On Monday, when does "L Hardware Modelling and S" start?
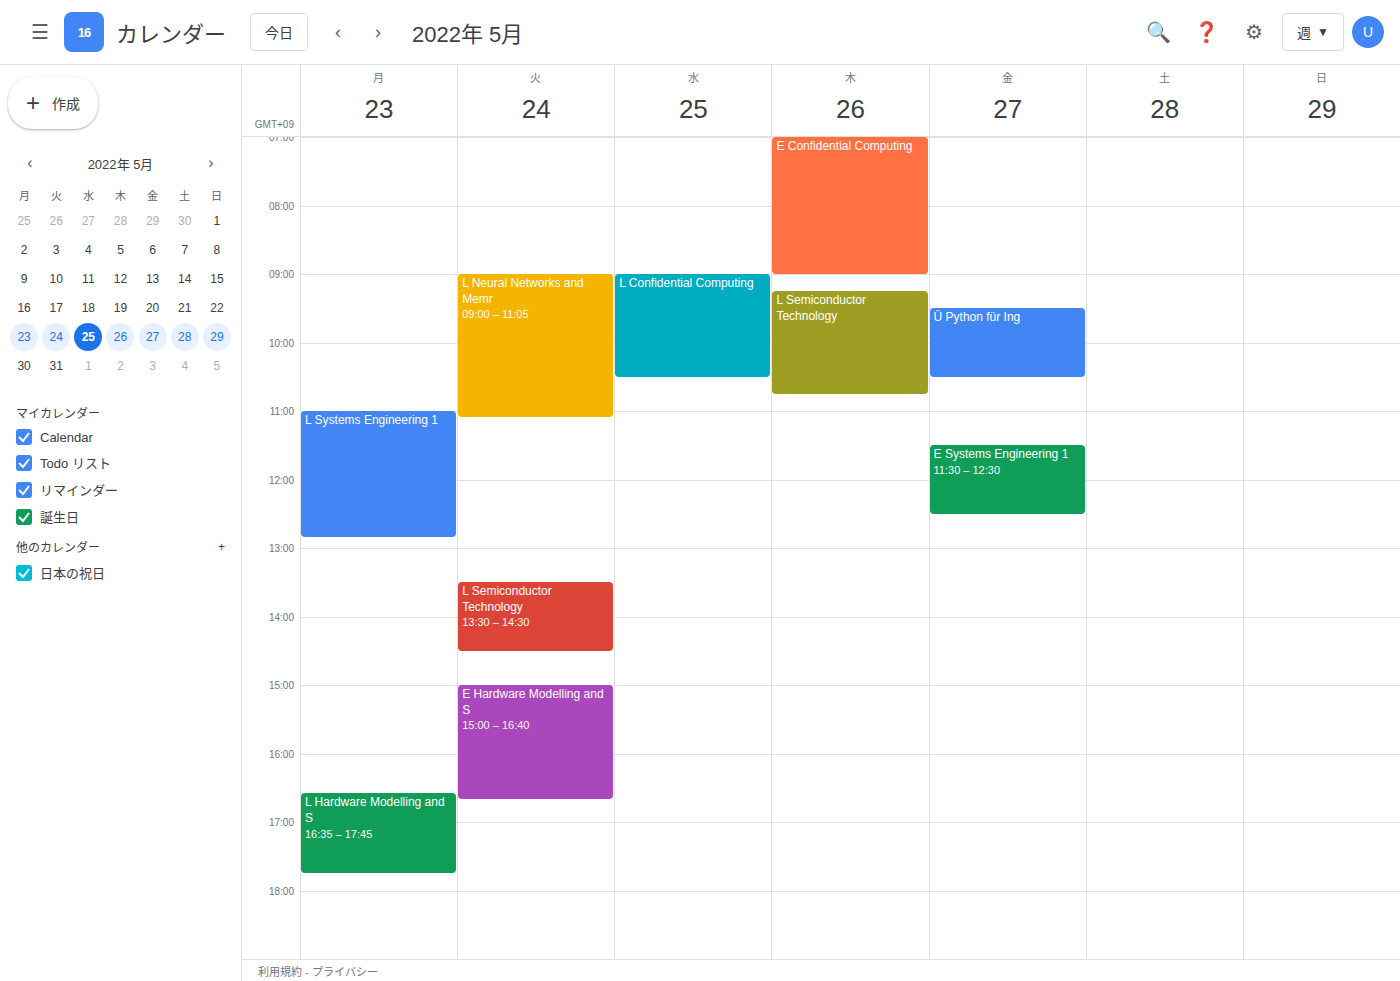
4:35 PM